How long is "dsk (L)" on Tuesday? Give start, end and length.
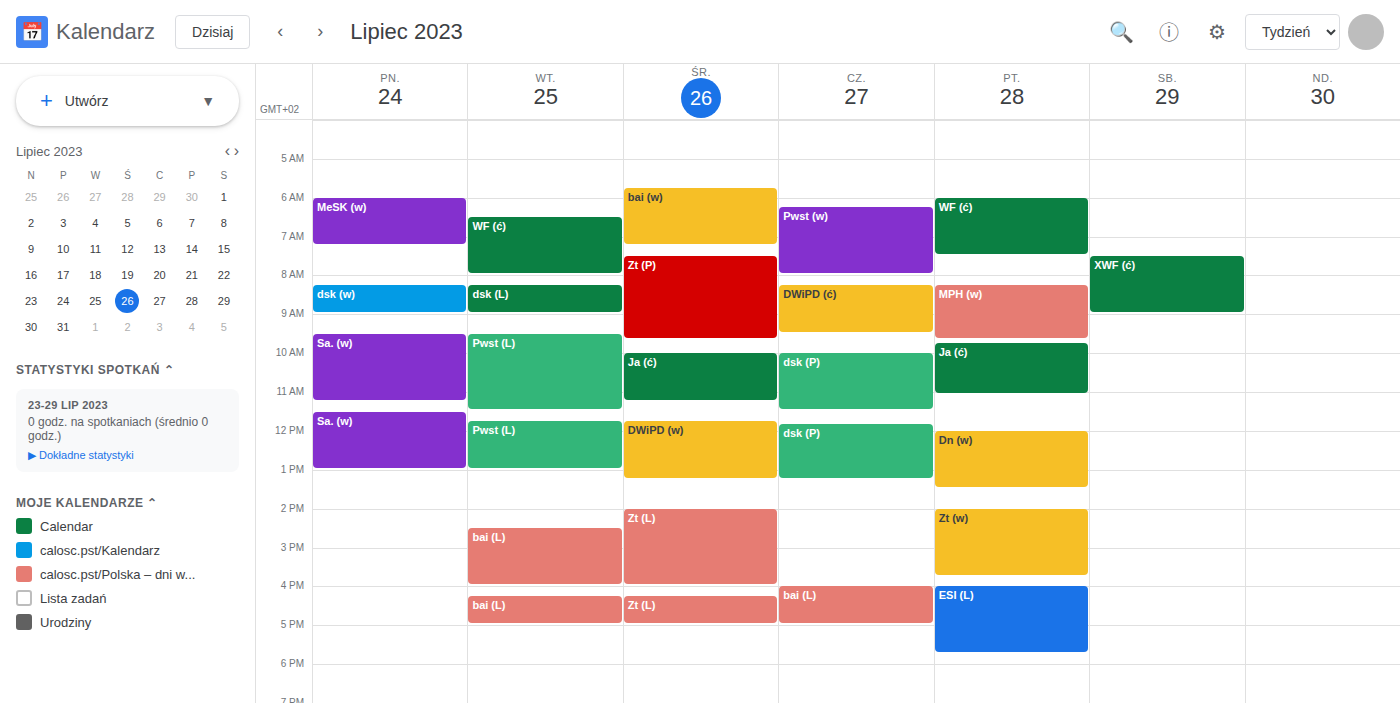
08:15 to 09:00, 45 minutes